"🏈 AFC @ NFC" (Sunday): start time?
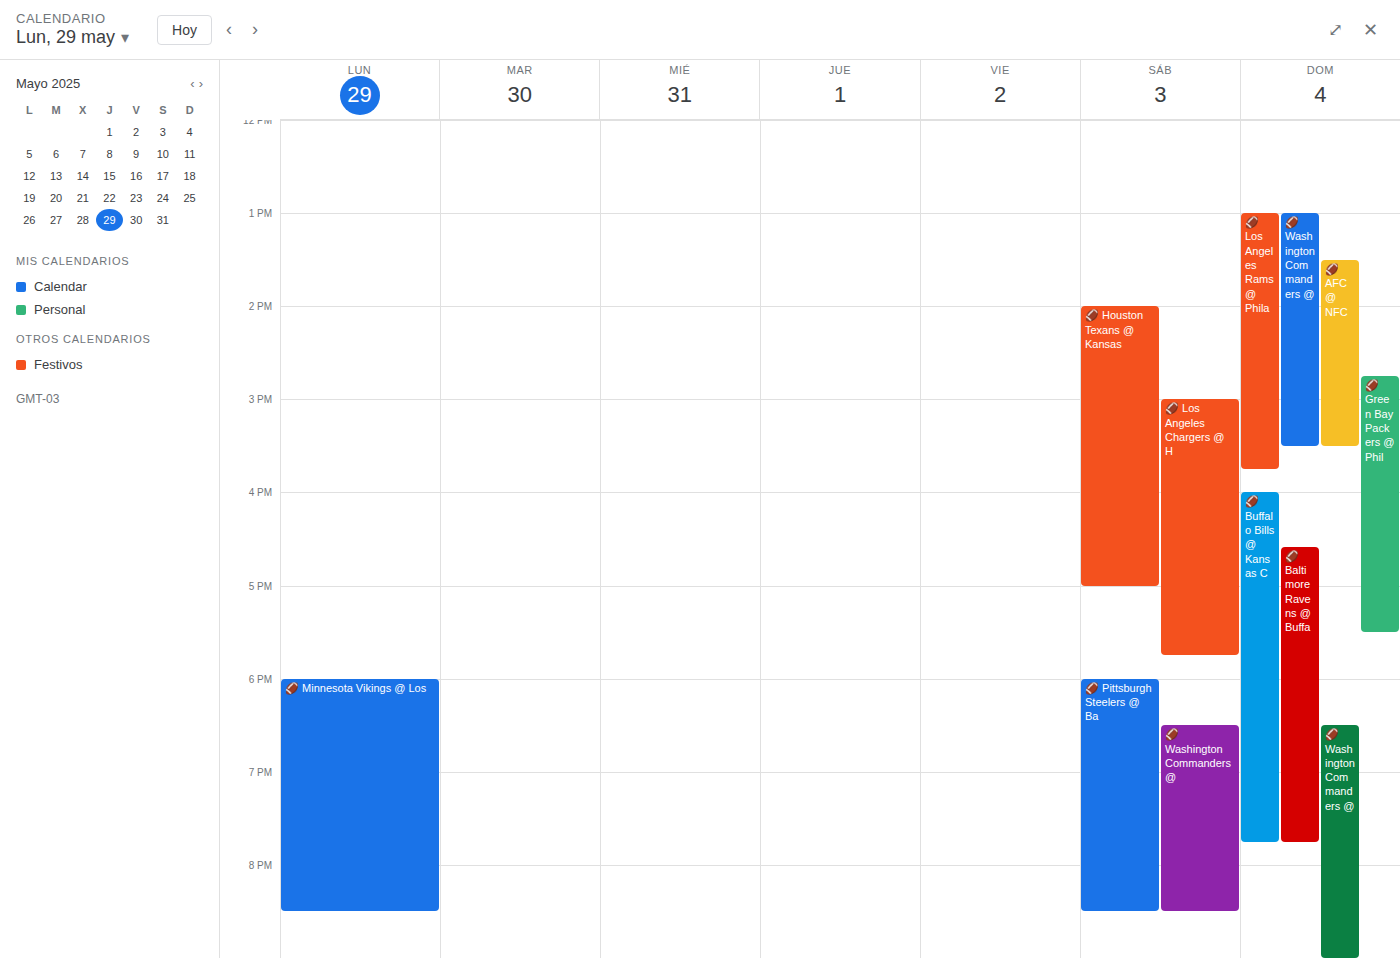
13:30